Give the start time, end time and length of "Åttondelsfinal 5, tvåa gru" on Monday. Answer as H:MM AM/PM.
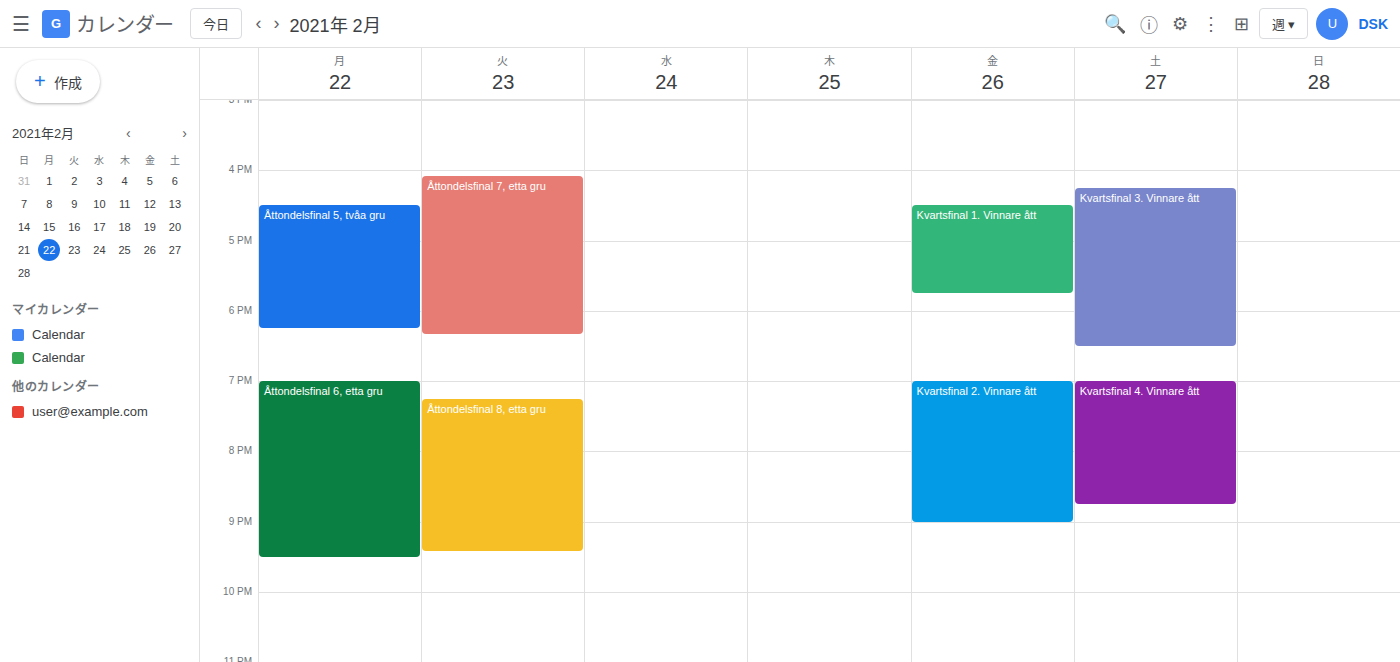
4:30 PM to 6:15 PM, 1 hour 45 minutes